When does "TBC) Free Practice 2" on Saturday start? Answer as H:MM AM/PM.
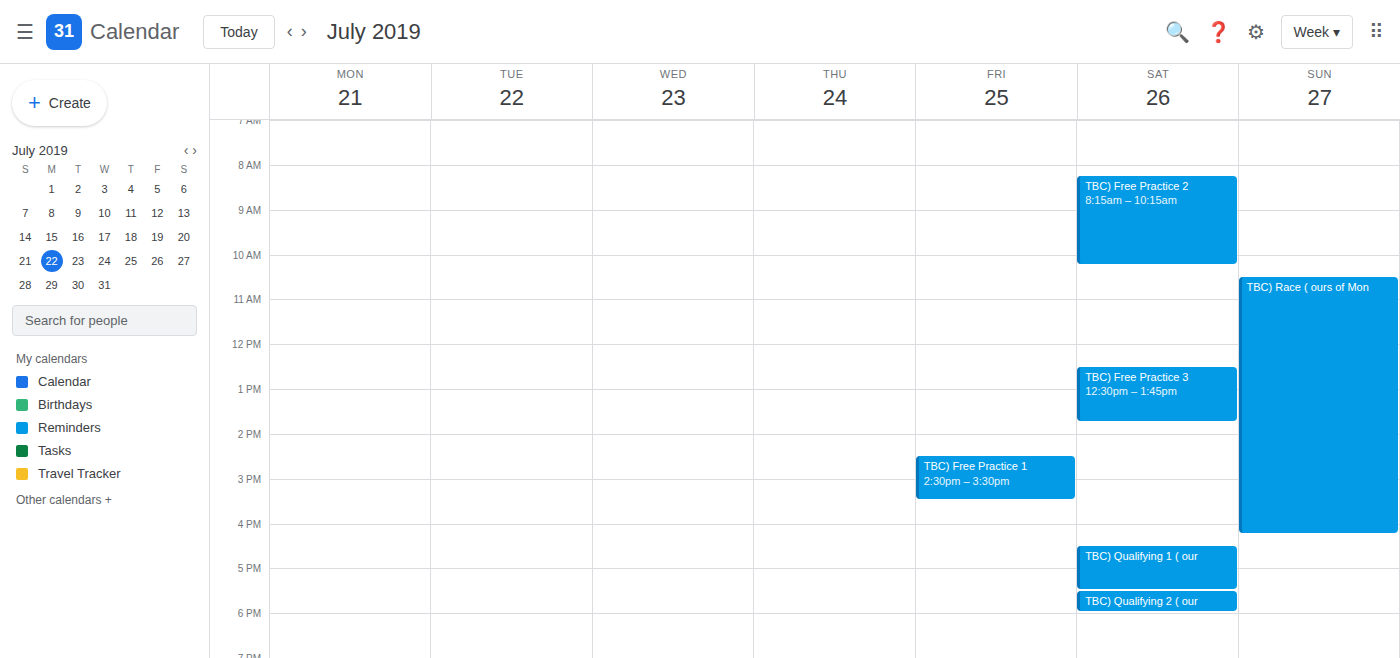
8:15 AM